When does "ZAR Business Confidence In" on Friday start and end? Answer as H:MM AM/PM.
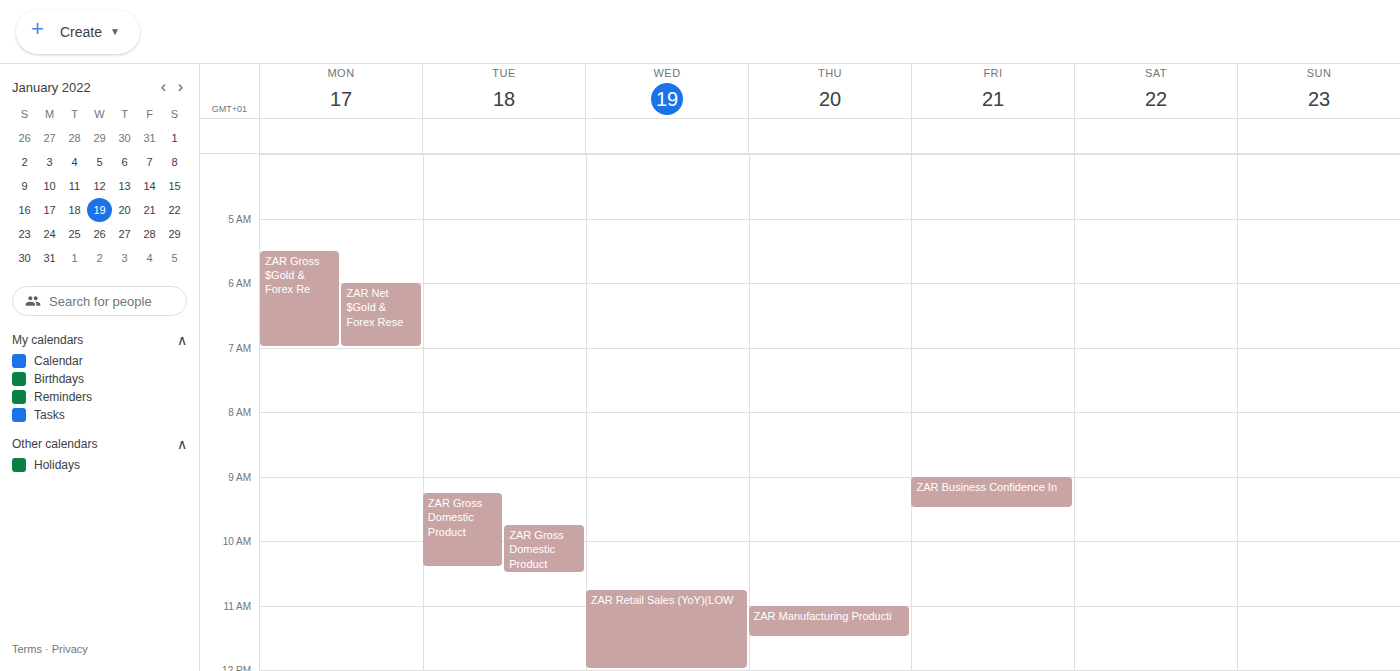
9:00 AM to 9:30 AM